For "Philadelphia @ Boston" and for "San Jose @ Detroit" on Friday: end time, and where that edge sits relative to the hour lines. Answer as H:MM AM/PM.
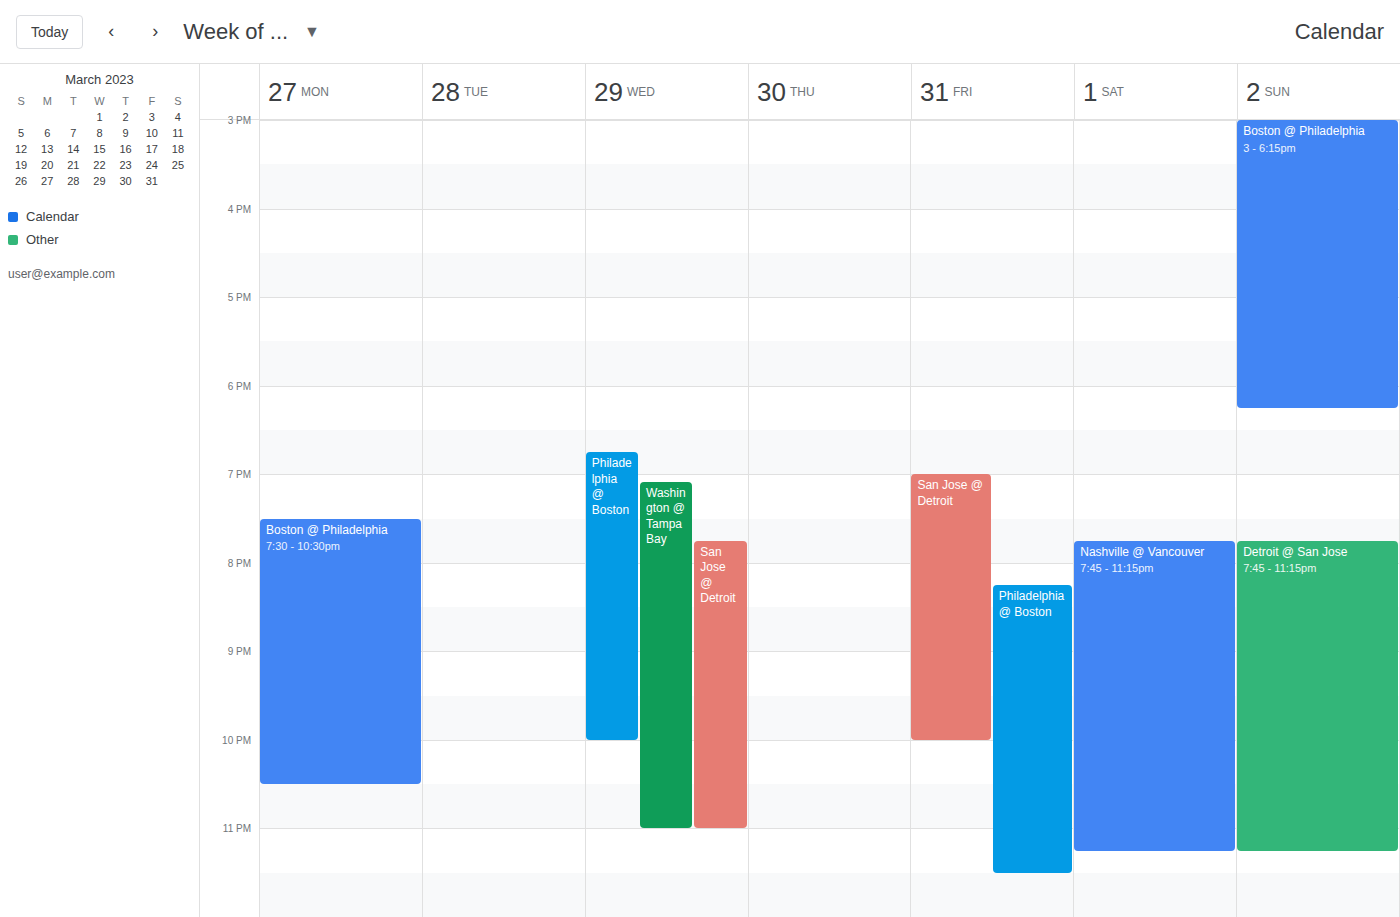
"Philadelphia @ Boston": 11:30 PM, halfway between the 11 PM and 12 AM lines. "San Jose @ Detroit": 10:00 PM, exactly on the 10 PM line.